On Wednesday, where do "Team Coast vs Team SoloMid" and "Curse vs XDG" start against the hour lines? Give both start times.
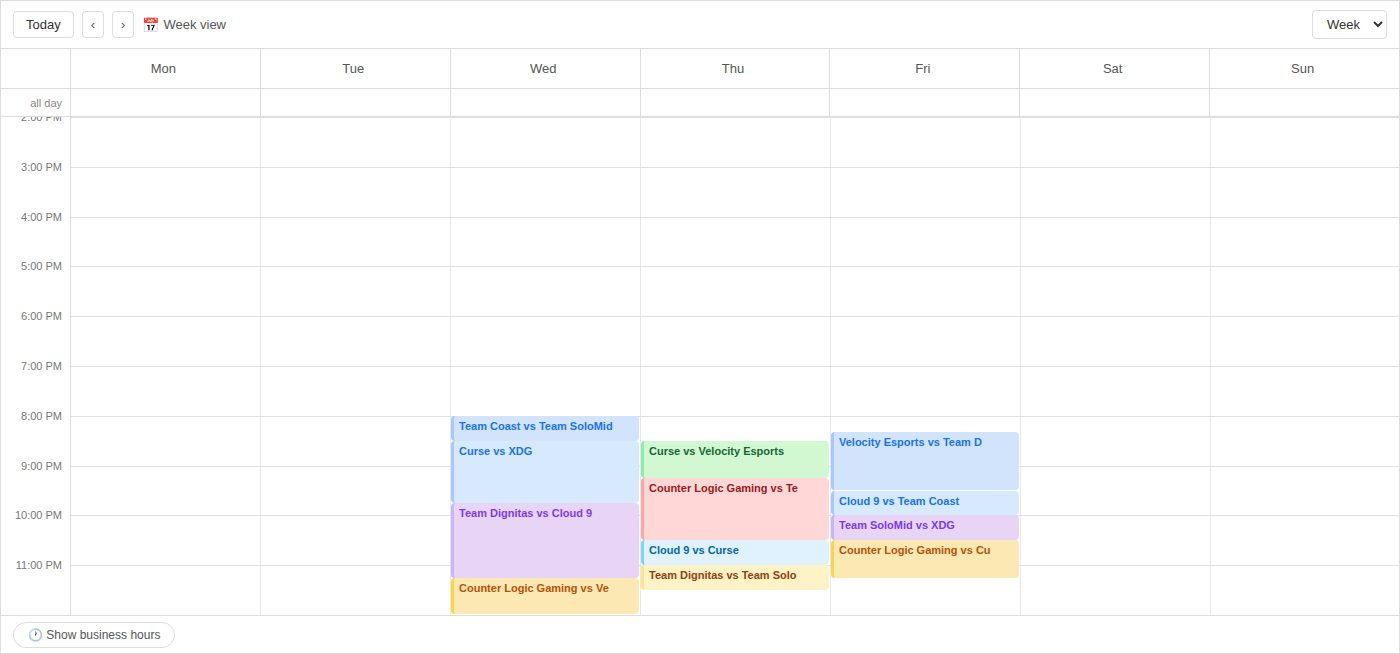
"Team Coast vs Team SoloMid": 8:00 PM, exactly on the 8 PM line. "Curse vs XDG": 8:30 PM, halfway between the 8 PM and 9 PM lines.